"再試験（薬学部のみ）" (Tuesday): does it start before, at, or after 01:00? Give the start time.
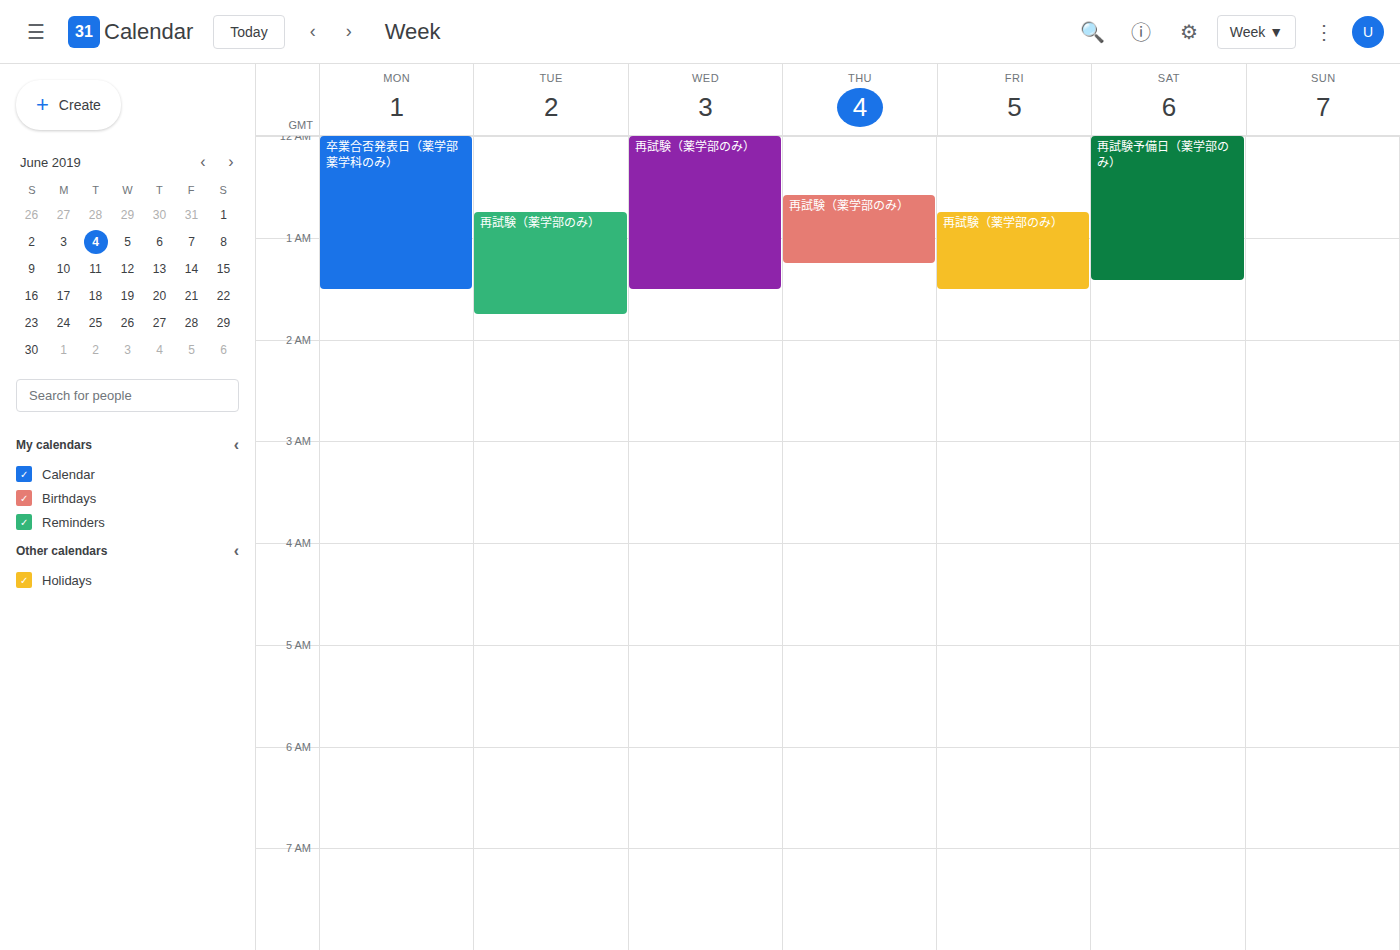
00:45 -- before 01:00, 15 minutes above the 01:00 line.